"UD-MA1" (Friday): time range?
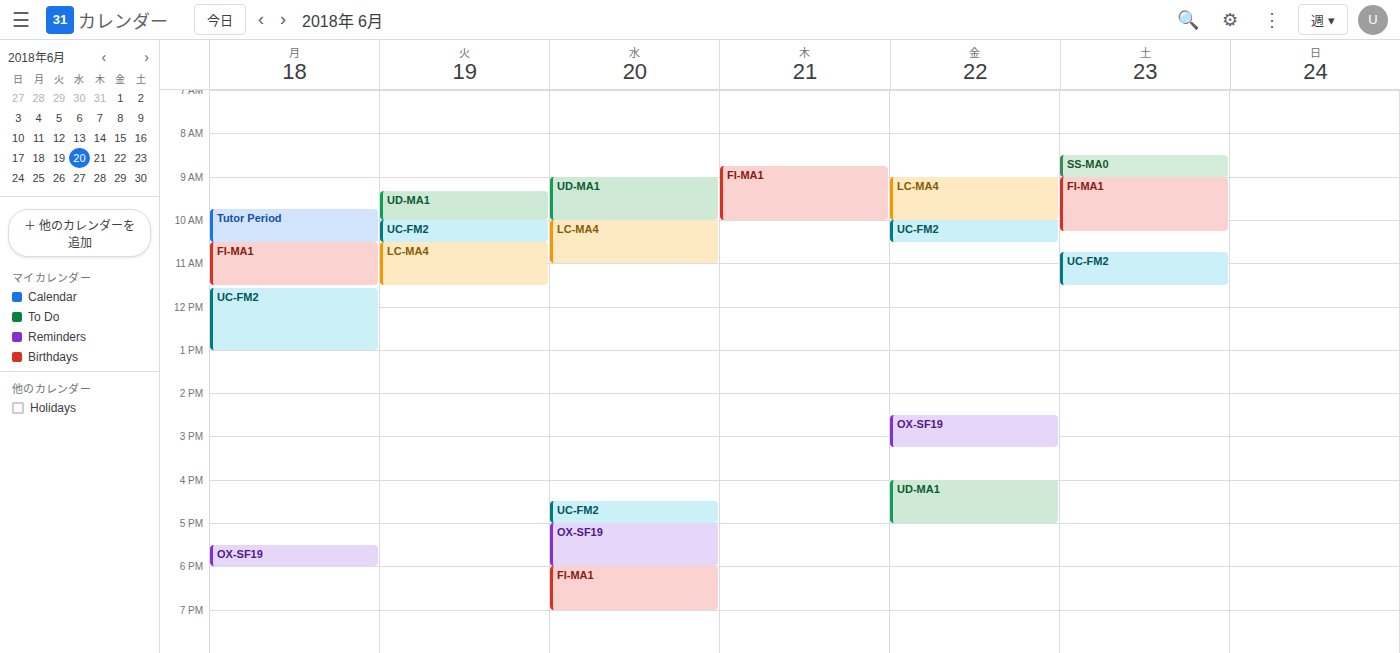
4:00 PM to 5:00 PM